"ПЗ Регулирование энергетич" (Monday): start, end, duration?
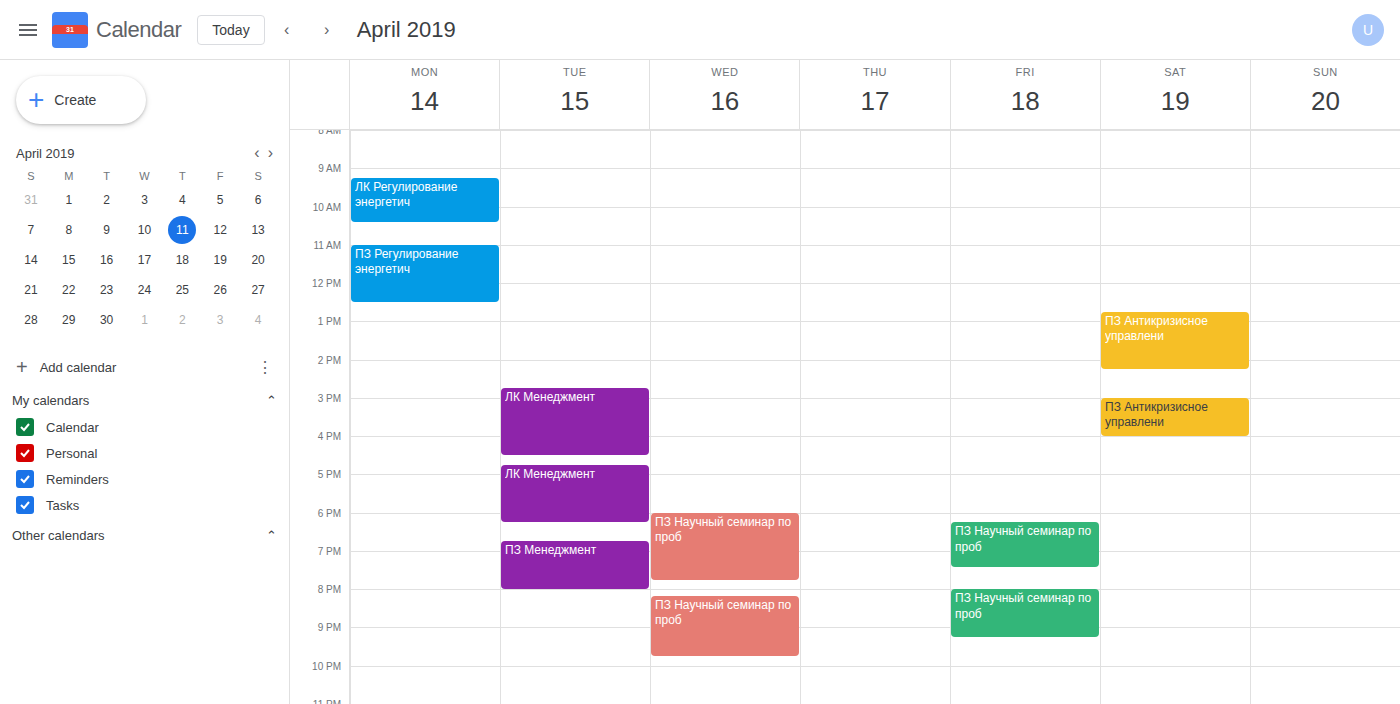
11:00 AM to 12:30 PM, 1 hour 30 minutes